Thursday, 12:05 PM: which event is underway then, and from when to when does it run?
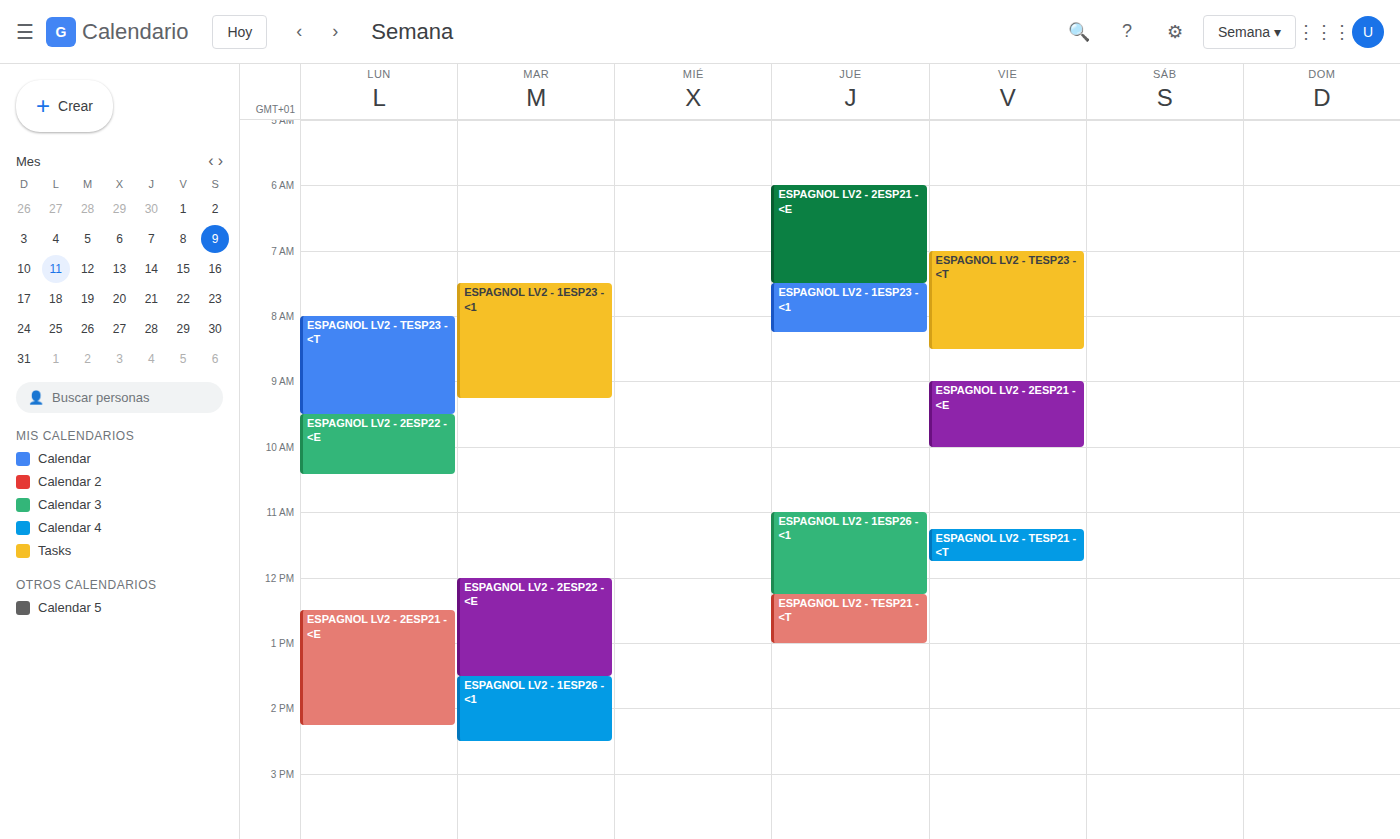
"ESPAGNOL LV2 - 1ESP26 - <1", 11:00 AM to 12:15 PM